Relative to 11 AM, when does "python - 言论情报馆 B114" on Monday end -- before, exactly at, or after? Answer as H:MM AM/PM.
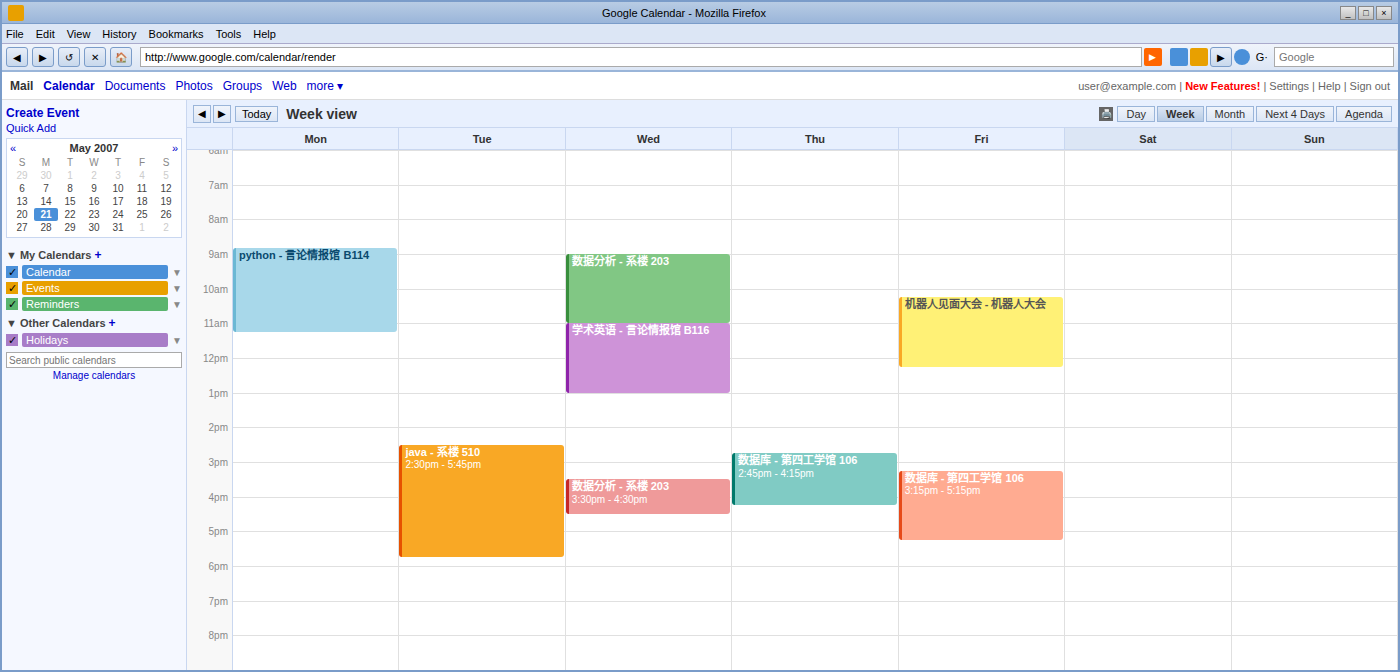
11:15 AM -- after 11 AM, 15 minutes below the 11 AM line.